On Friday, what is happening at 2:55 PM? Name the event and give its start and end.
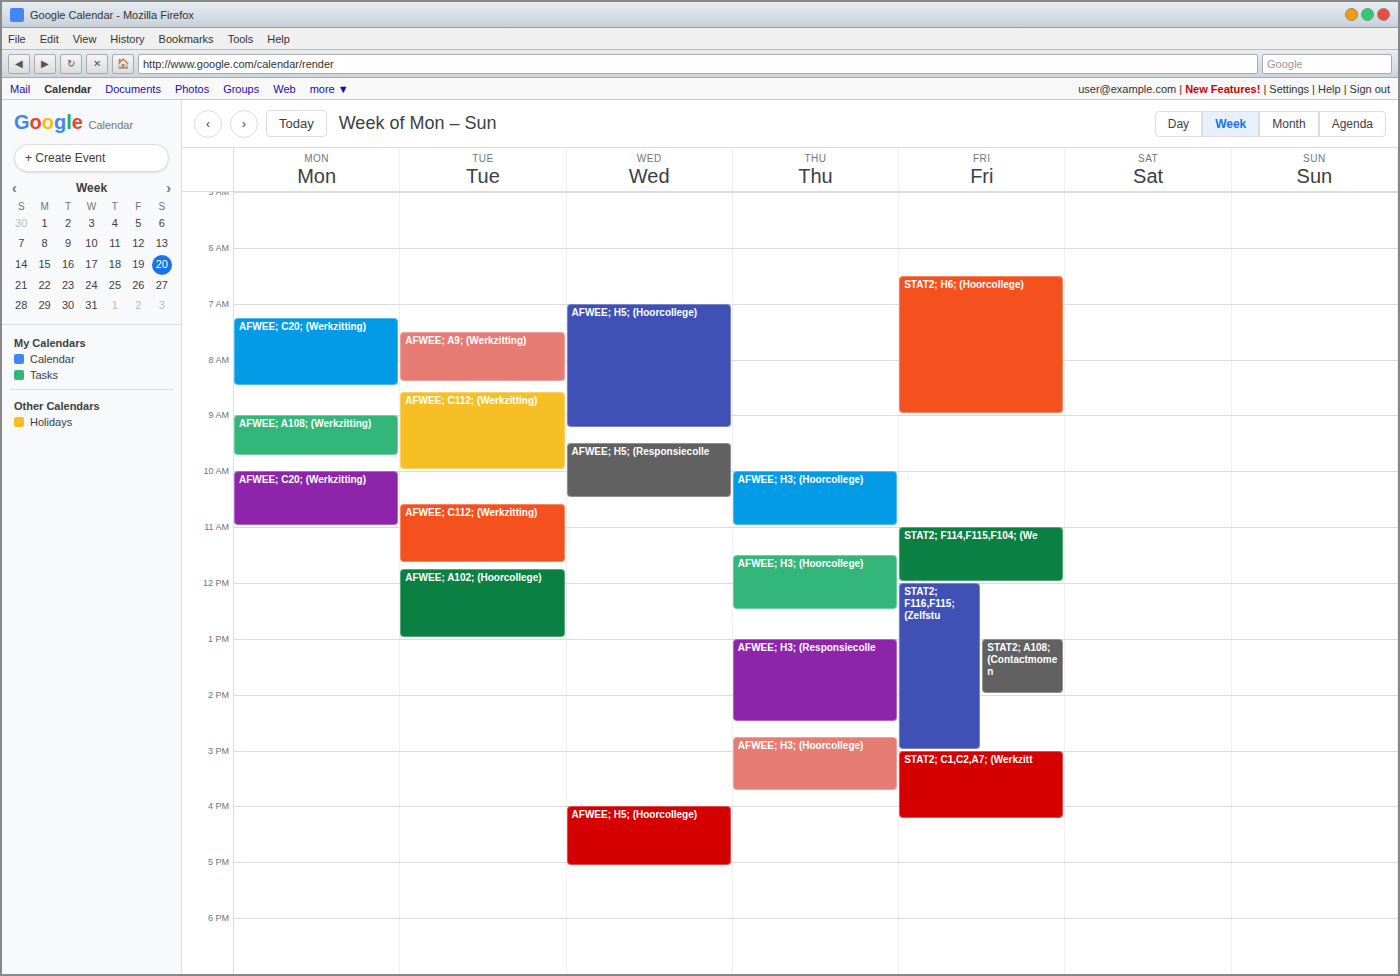
"STAT2; F116,F115; (Zelfstu", 12:00 PM to 3:00 PM